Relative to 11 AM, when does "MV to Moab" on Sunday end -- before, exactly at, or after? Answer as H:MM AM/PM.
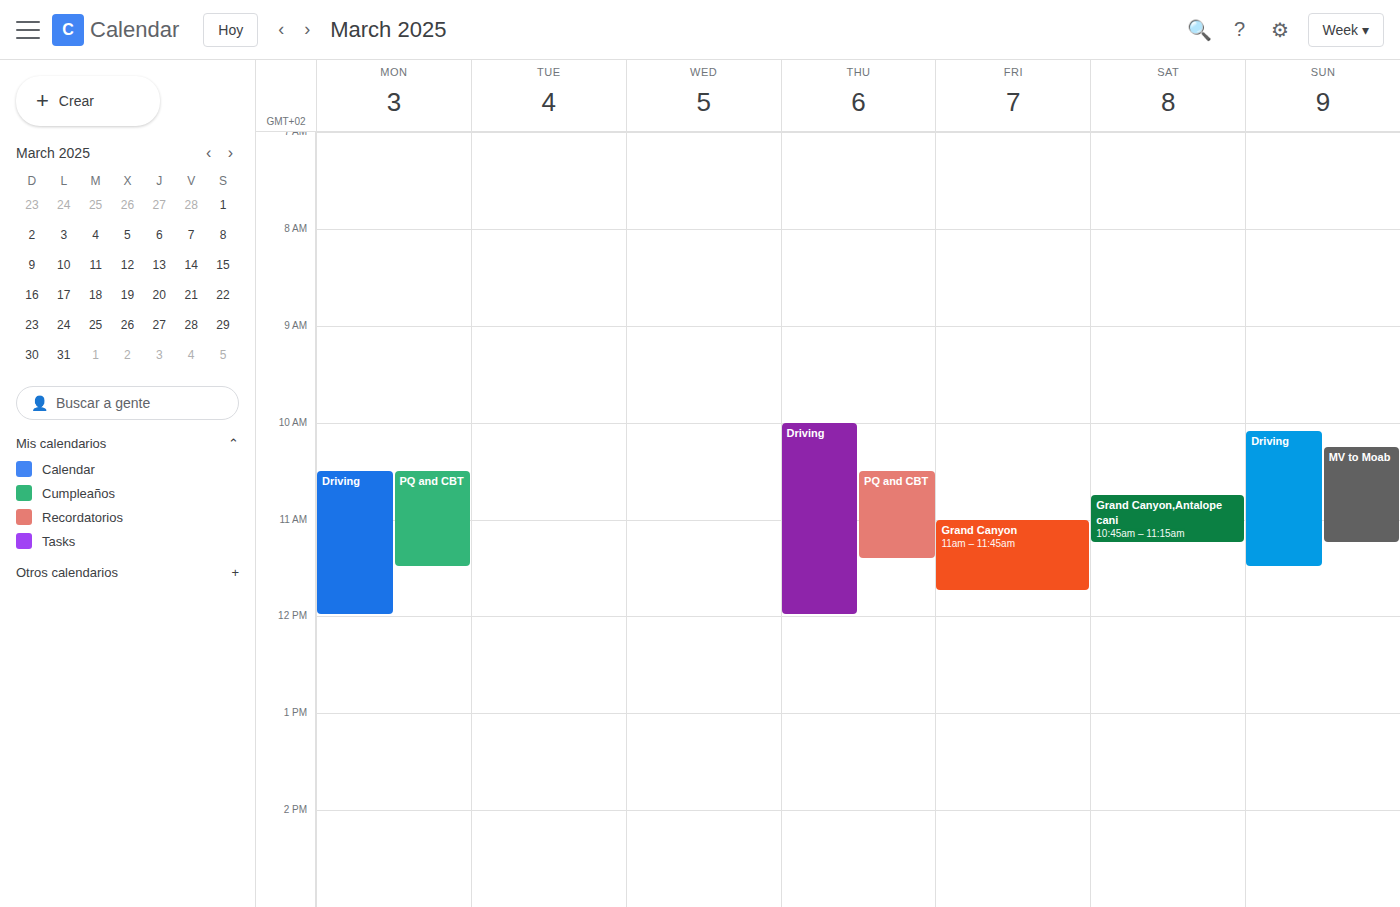
11:15 AM -- after 11 AM, 15 minutes below the 11 AM line.